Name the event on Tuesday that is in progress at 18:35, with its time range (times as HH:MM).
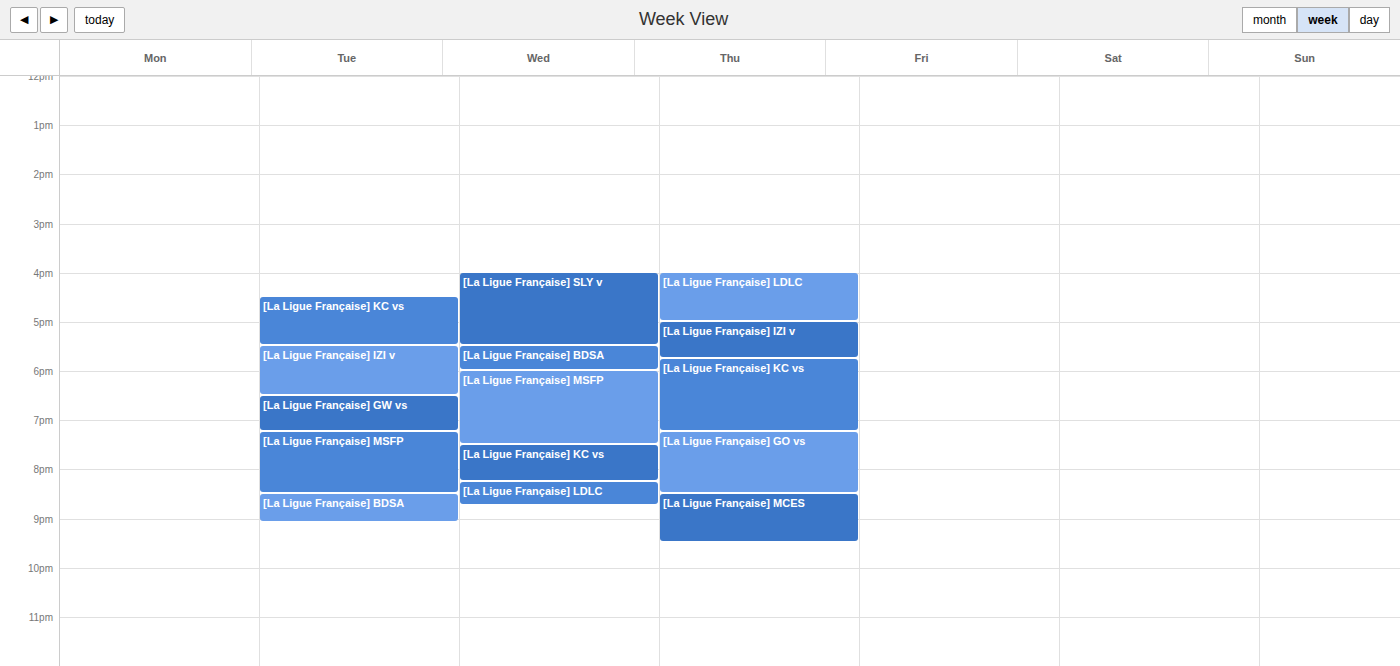
"[La Ligue Française] GW vs", 18:30 to 19:15